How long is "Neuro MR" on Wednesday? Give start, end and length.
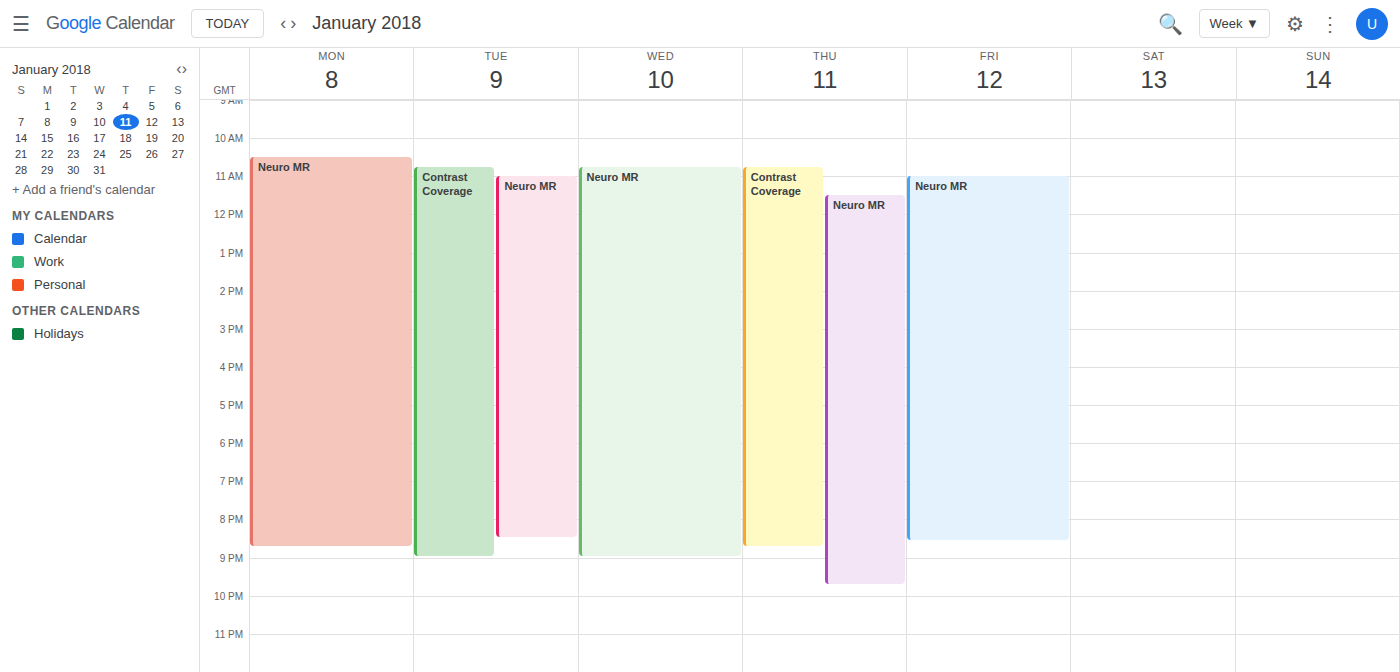
10:45 AM to 9:00 PM, 10 hours 15 minutes